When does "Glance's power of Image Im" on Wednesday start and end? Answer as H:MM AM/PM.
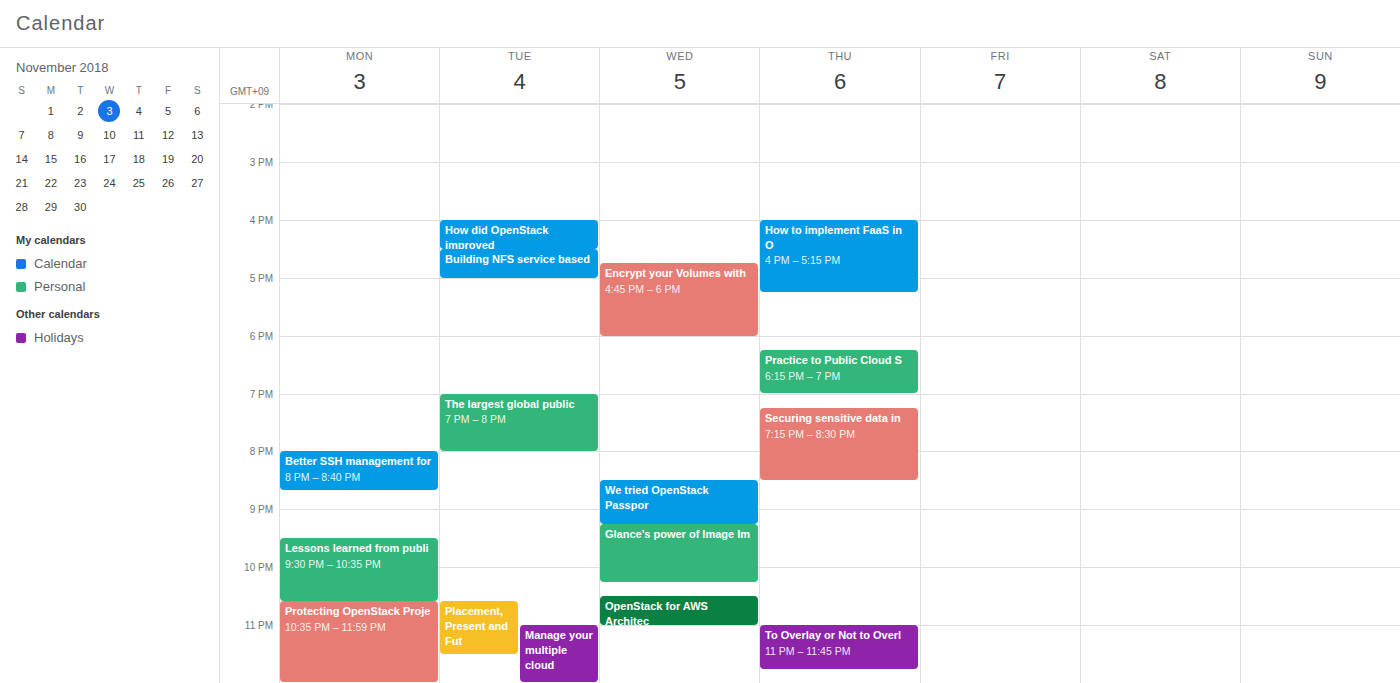
9:15 PM to 10:15 PM